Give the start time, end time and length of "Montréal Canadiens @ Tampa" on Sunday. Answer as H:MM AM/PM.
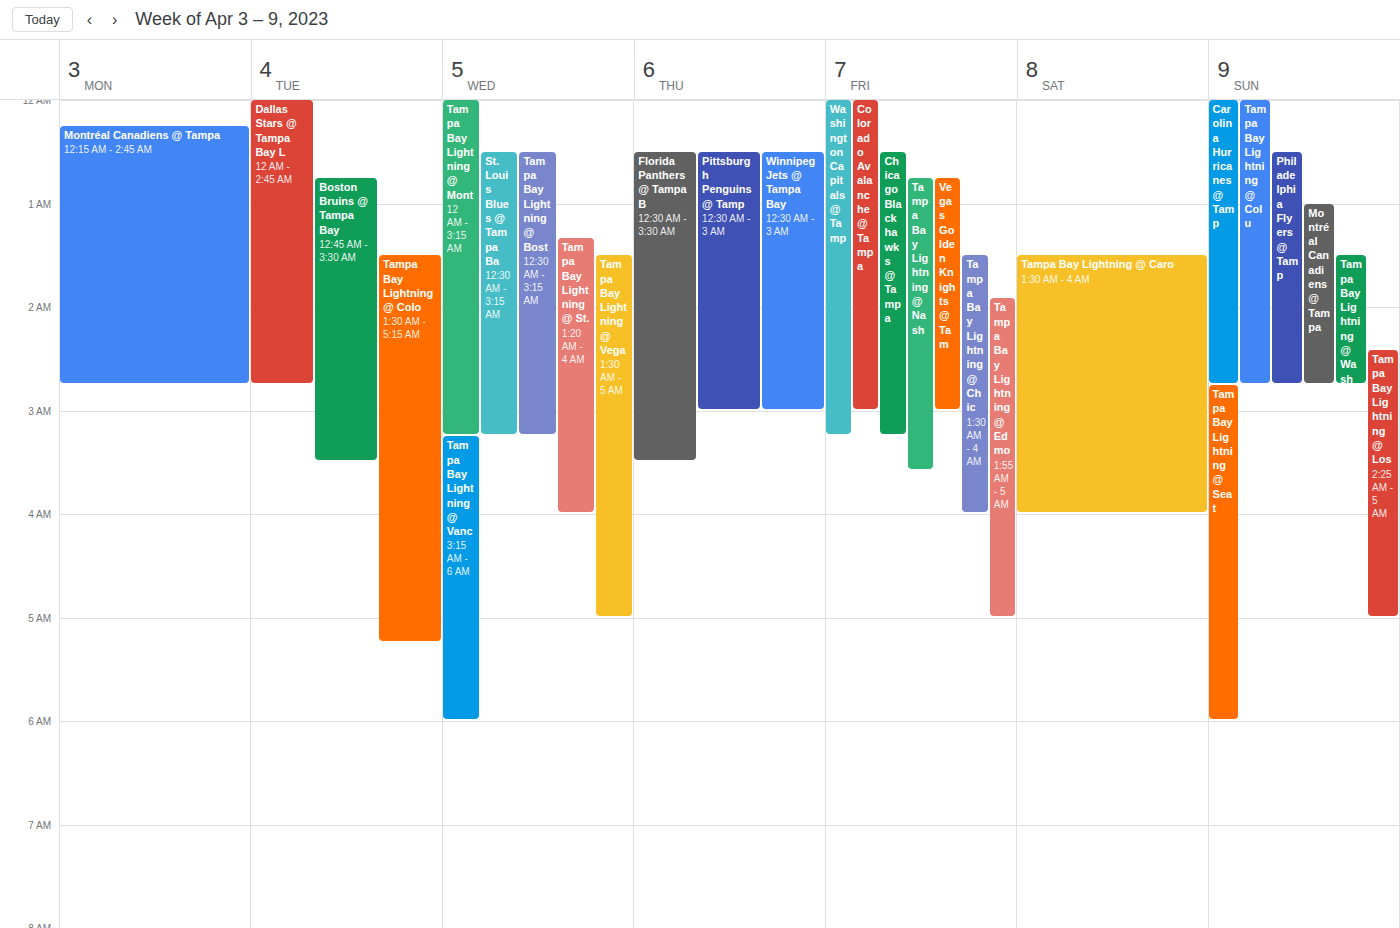
1:00 AM to 2:45 AM, 1 hour 45 minutes